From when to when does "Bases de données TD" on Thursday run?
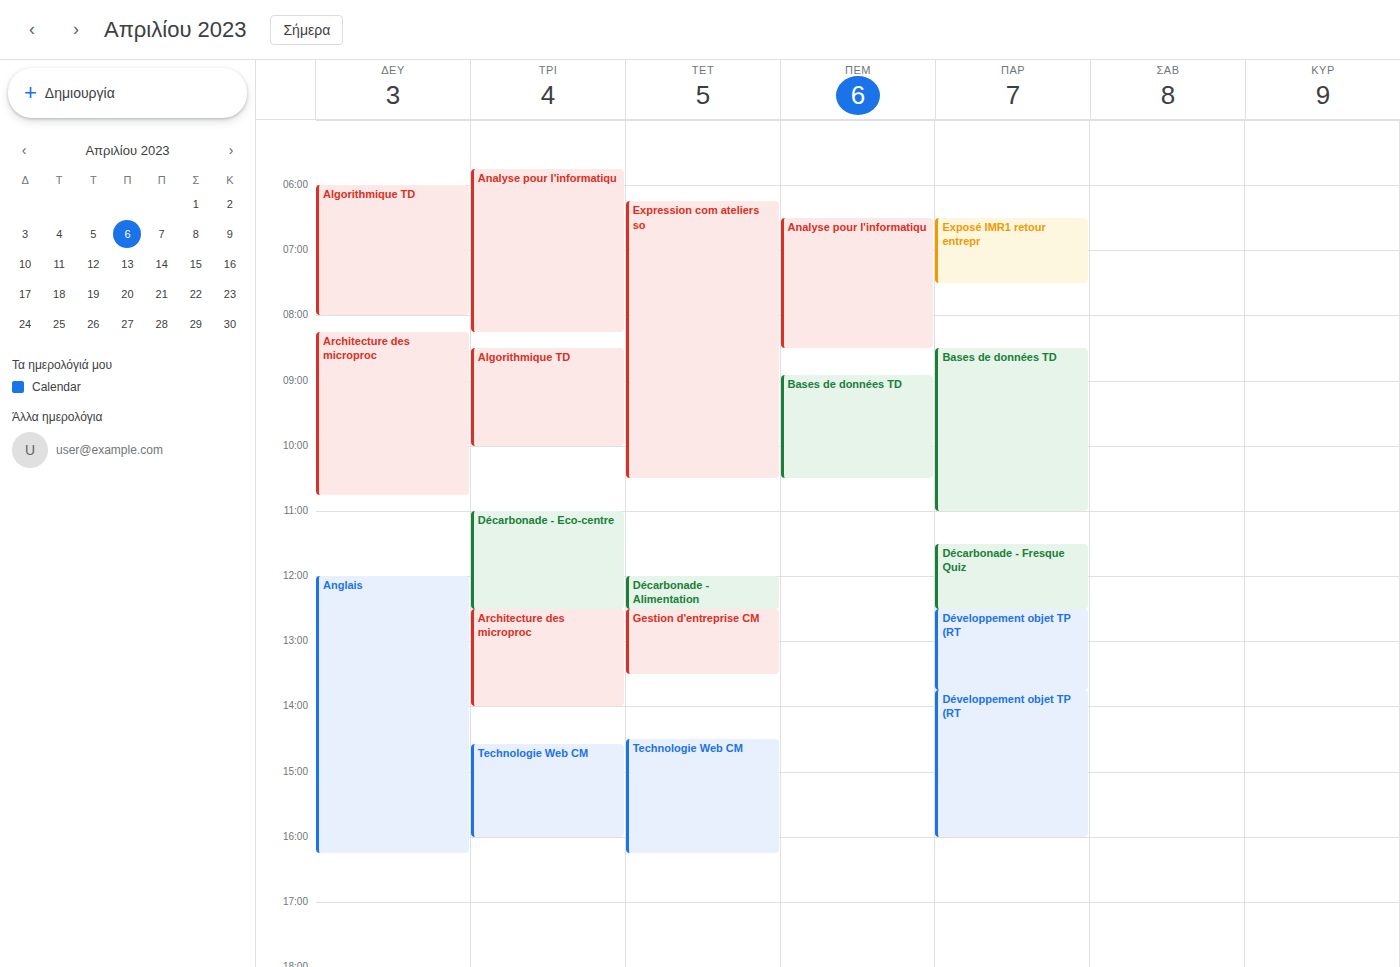
8:55 AM to 10:30 AM